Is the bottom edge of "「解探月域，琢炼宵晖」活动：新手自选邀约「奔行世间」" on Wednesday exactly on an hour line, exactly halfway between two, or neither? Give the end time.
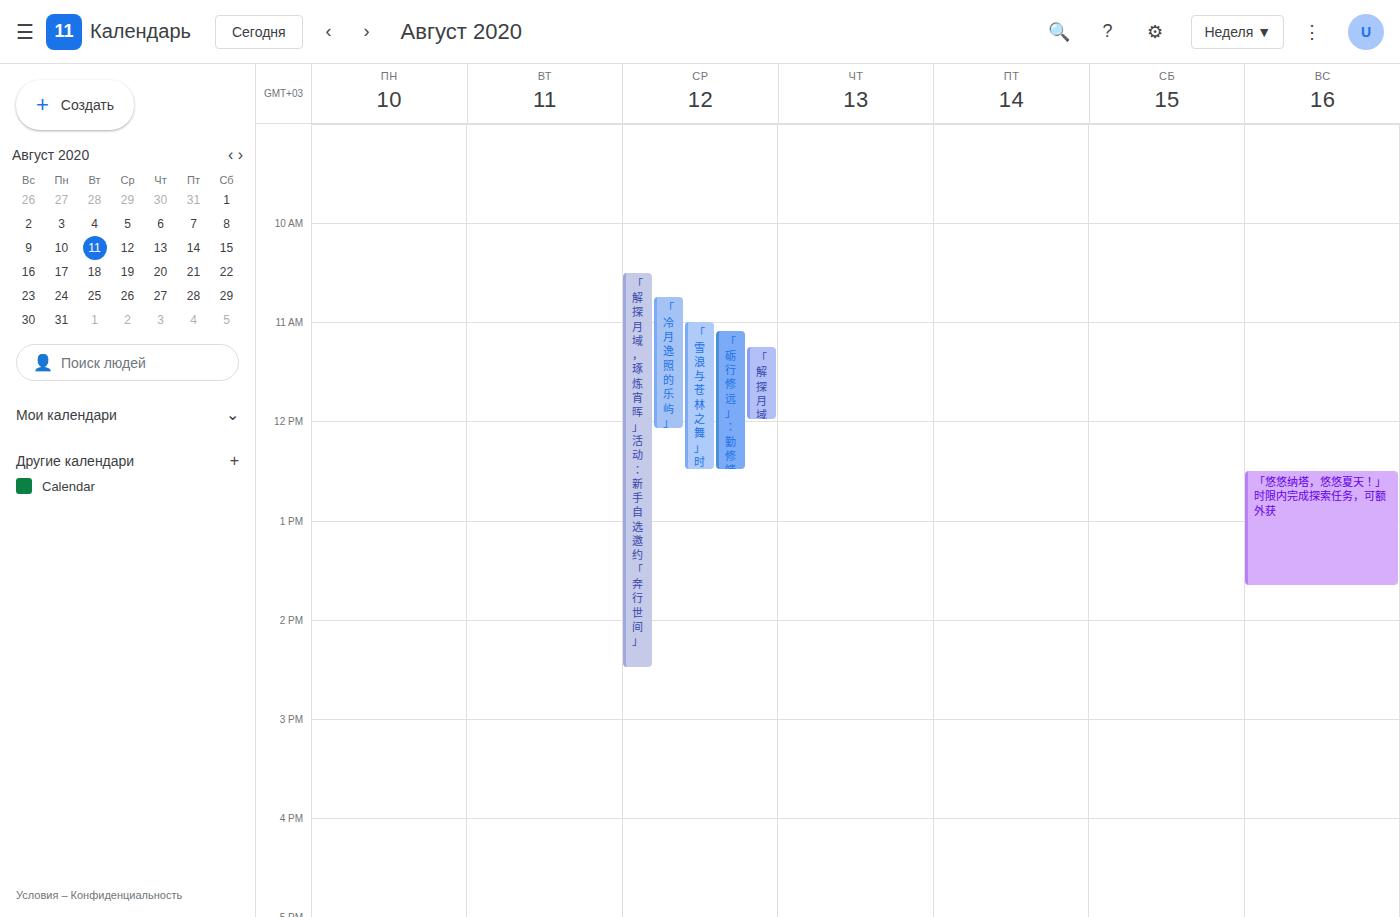
2:30 PM -- halfway between the 2 PM and 3 PM lines.